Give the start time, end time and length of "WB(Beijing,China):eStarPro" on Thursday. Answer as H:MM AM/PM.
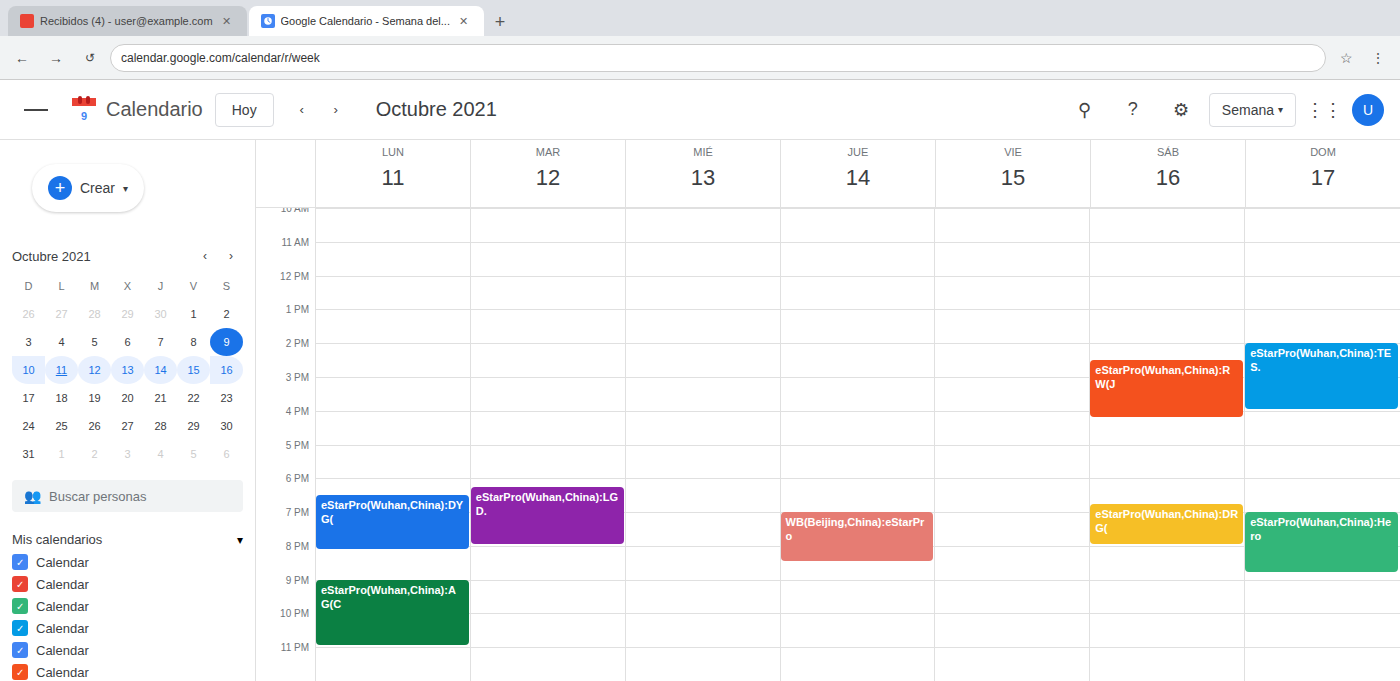
7:00 PM to 8:30 PM, 1 hour 30 minutes